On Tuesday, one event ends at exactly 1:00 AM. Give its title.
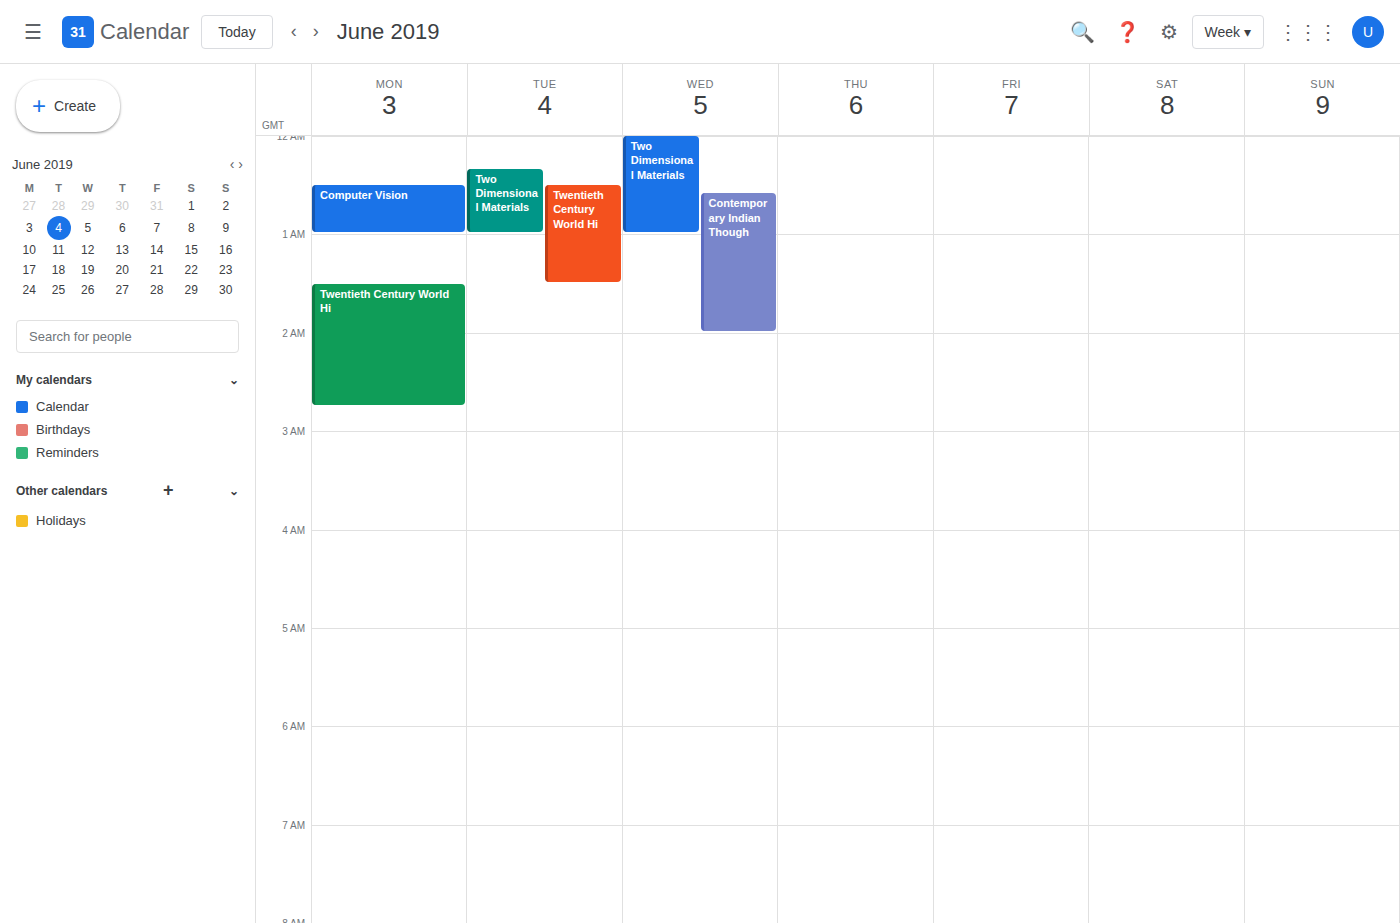
"Two Dimensional Materials"